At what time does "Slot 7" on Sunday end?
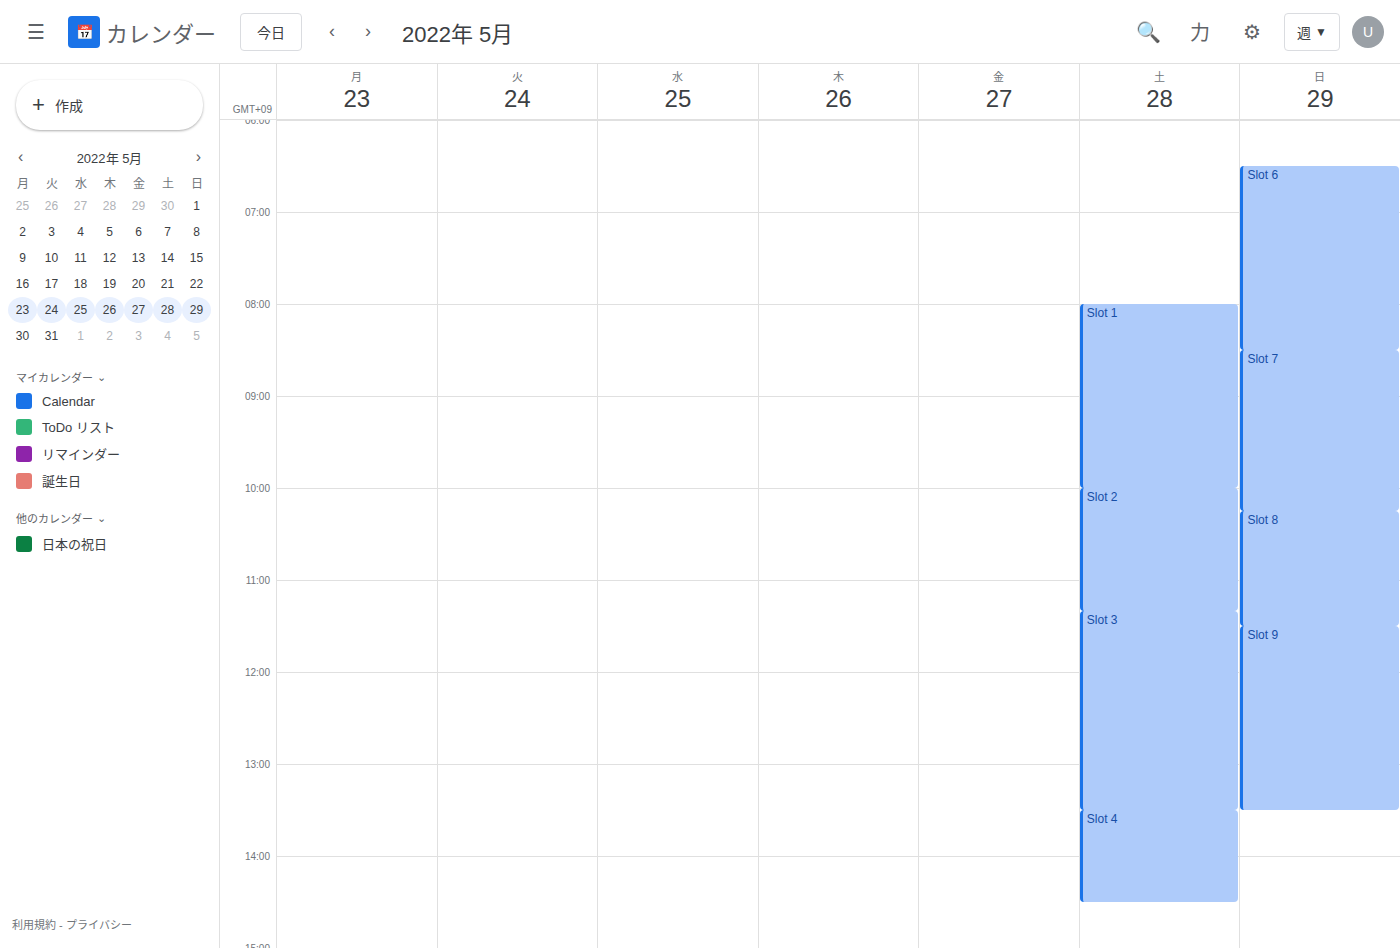
10:15